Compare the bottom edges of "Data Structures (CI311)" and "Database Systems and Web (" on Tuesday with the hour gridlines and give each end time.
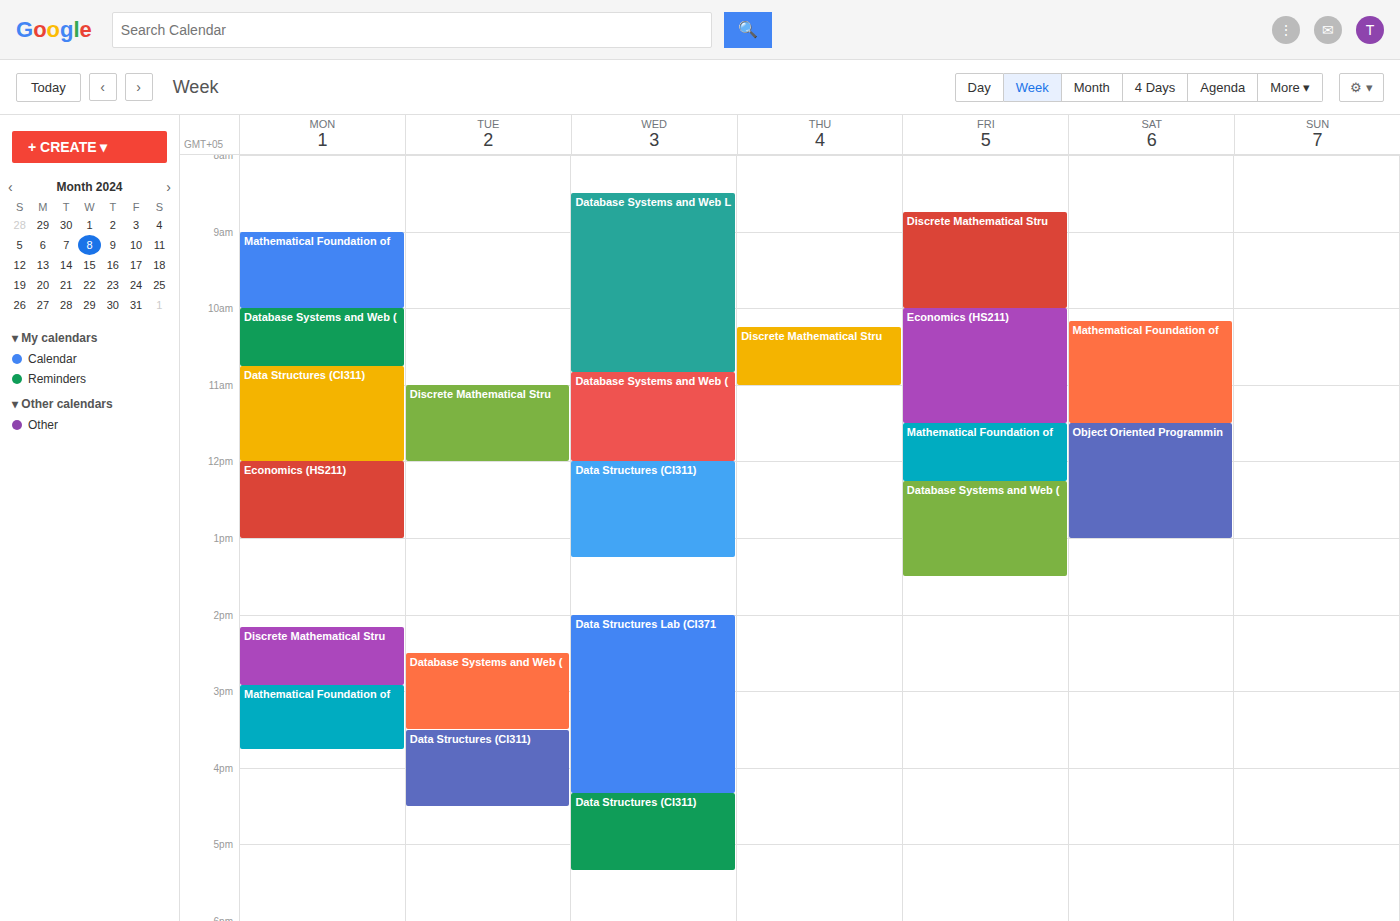
"Data Structures (CI311)": 4:30 PM, halfway between the 4 PM and 5 PM lines. "Database Systems and Web (": 3:30 PM, halfway between the 3 PM and 4 PM lines.